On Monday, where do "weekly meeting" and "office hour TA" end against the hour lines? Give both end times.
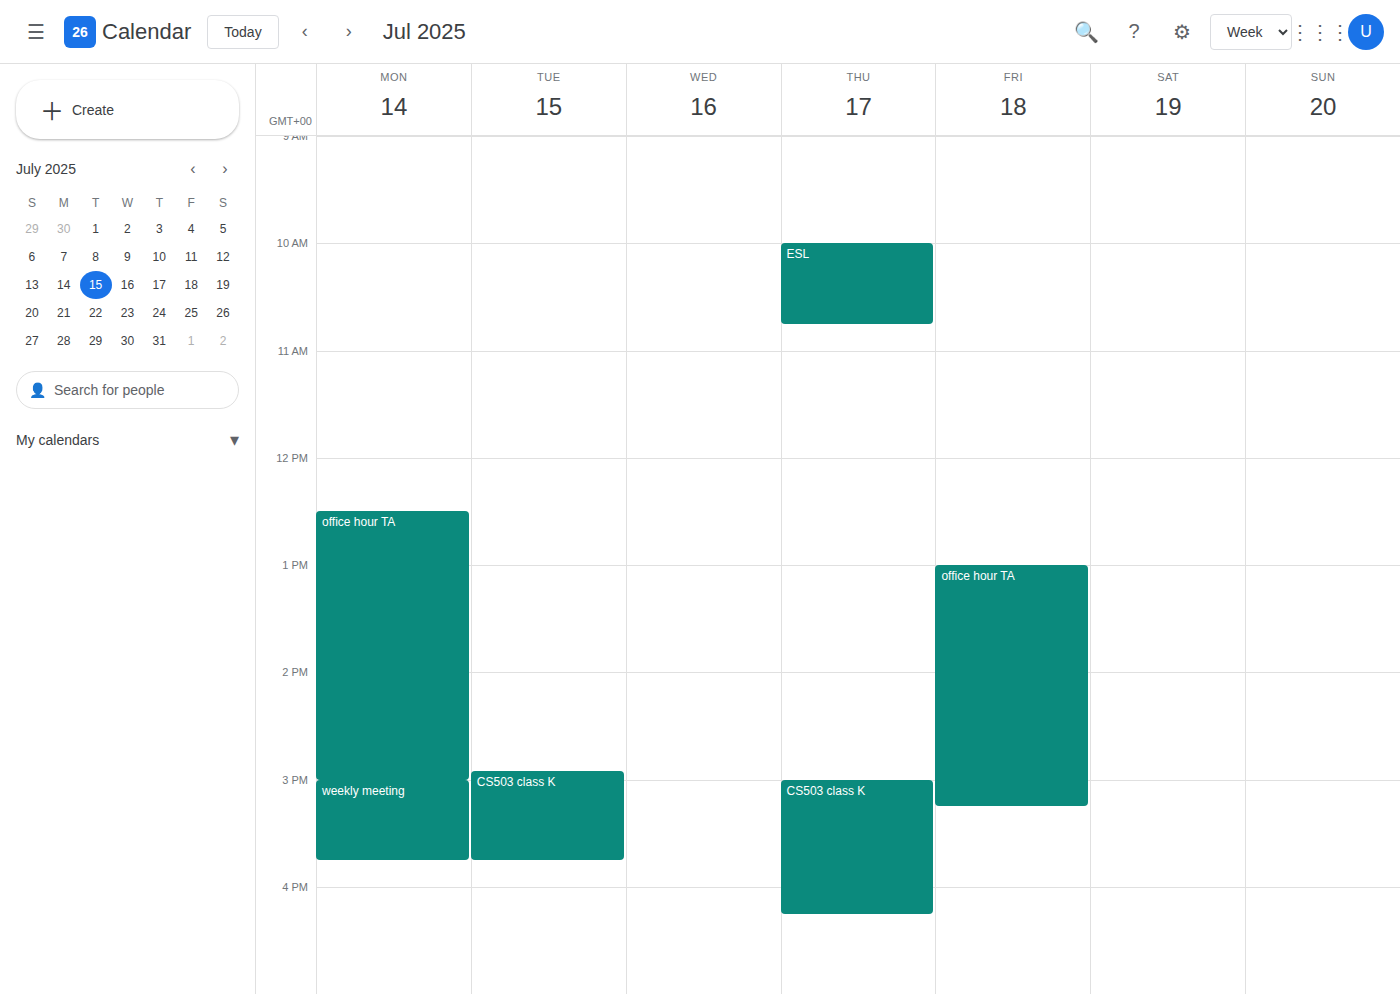
"weekly meeting": 3:45 PM, neither: three quarters of the way from the 3 PM line to the 4 PM line. "office hour TA": 3:00 PM, exactly on the 3 PM line.